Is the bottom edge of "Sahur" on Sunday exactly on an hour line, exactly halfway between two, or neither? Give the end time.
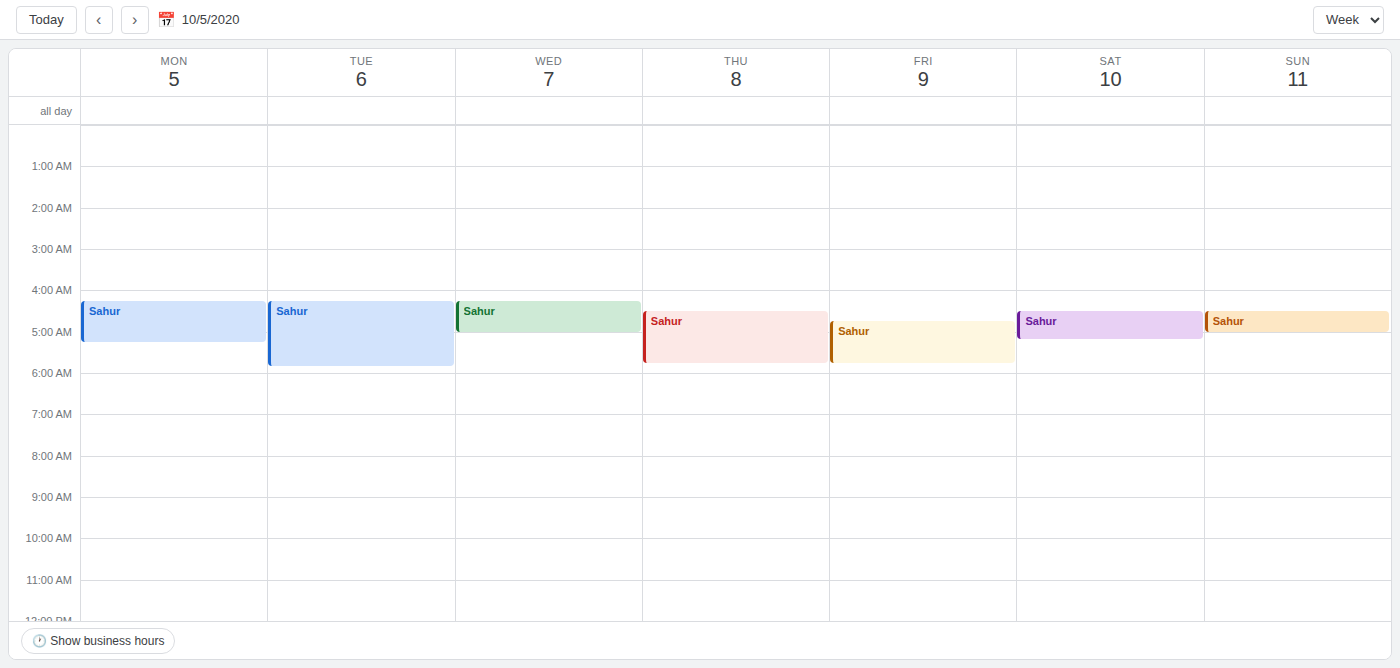
5:00 AM -- exactly on the 5 AM line.